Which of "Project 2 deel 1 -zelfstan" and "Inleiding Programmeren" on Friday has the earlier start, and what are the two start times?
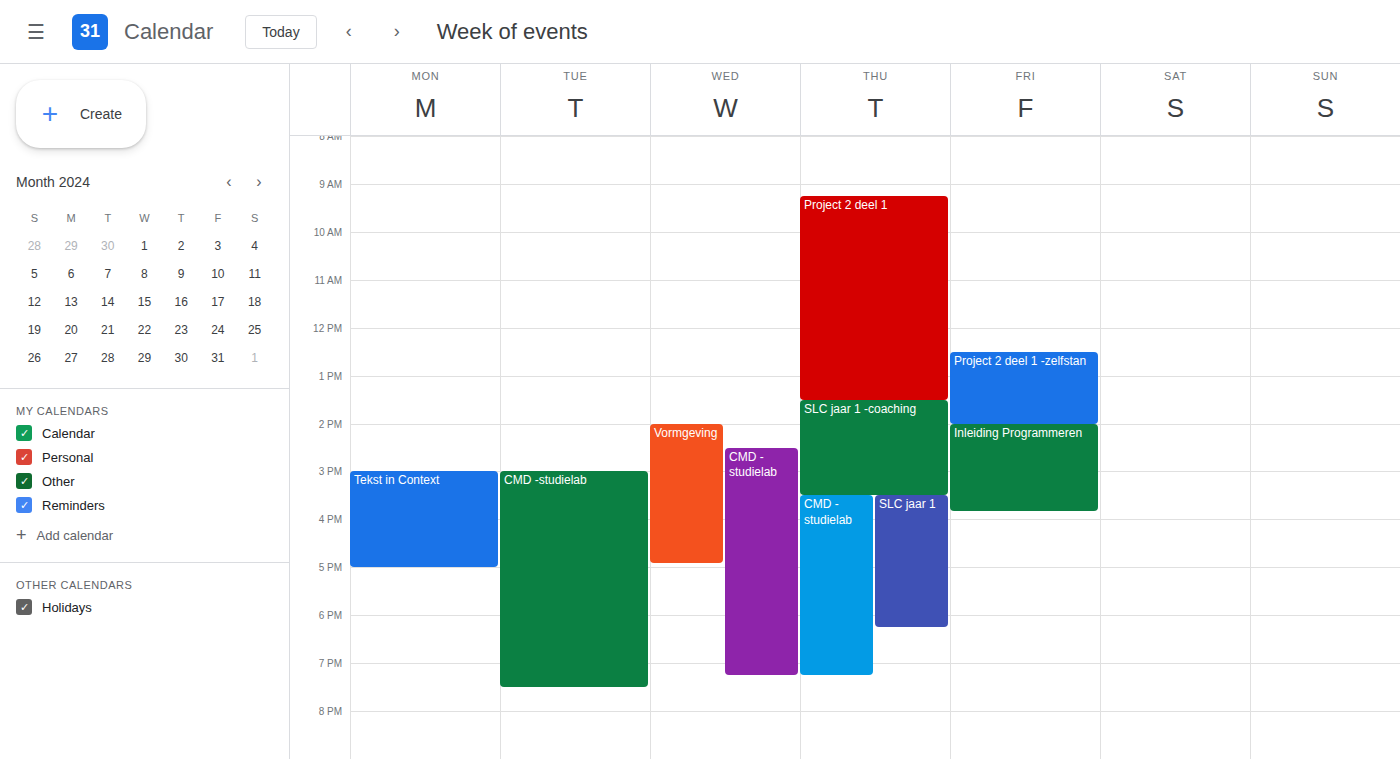
"Project 2 deel 1 -zelfstan" 12:30 PM; "Inleiding Programmeren" 2:00 PM.